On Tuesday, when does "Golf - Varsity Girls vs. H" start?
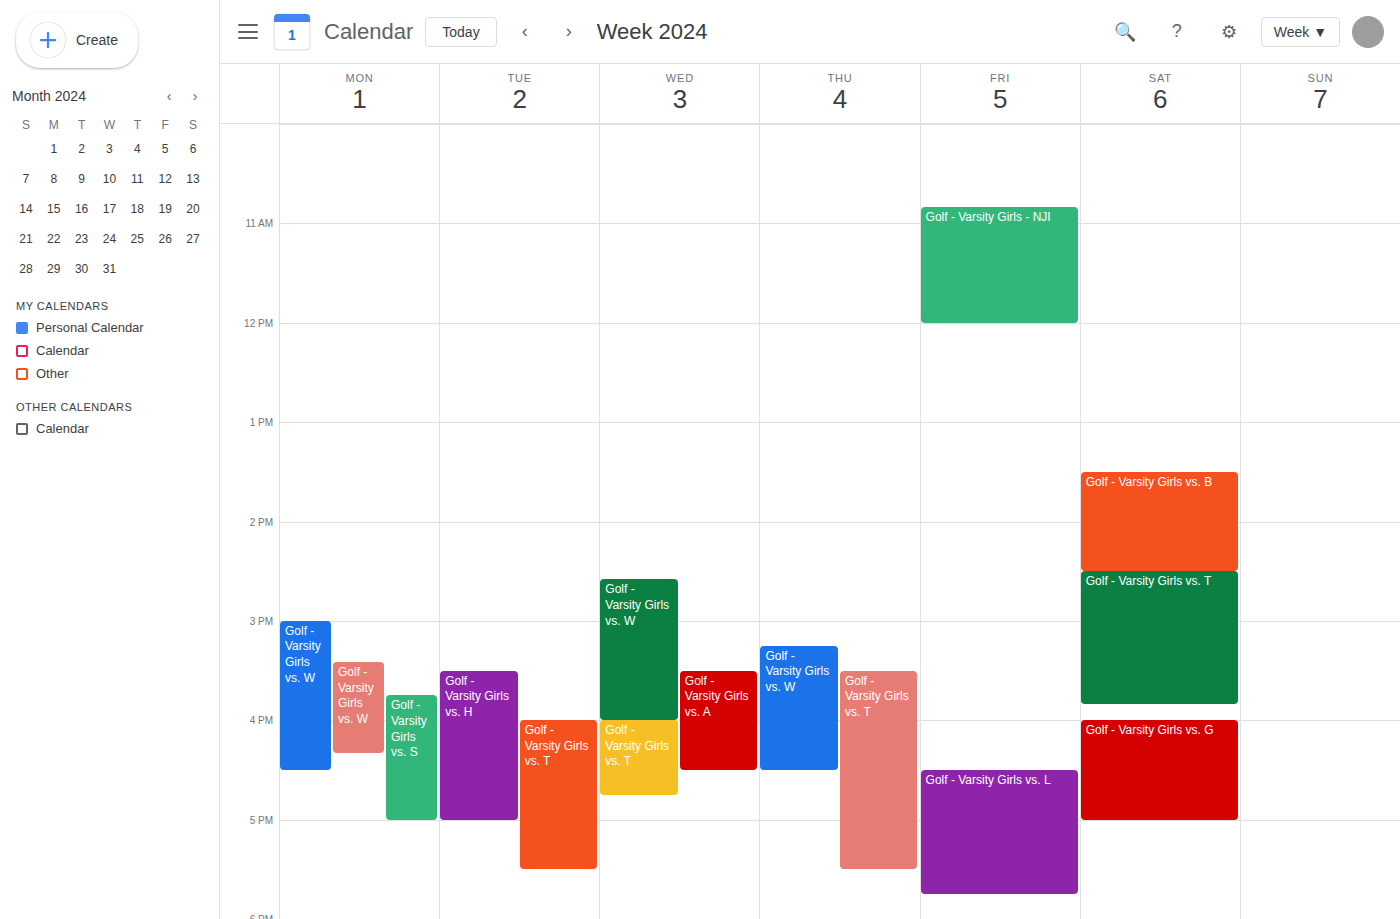
3:30 PM